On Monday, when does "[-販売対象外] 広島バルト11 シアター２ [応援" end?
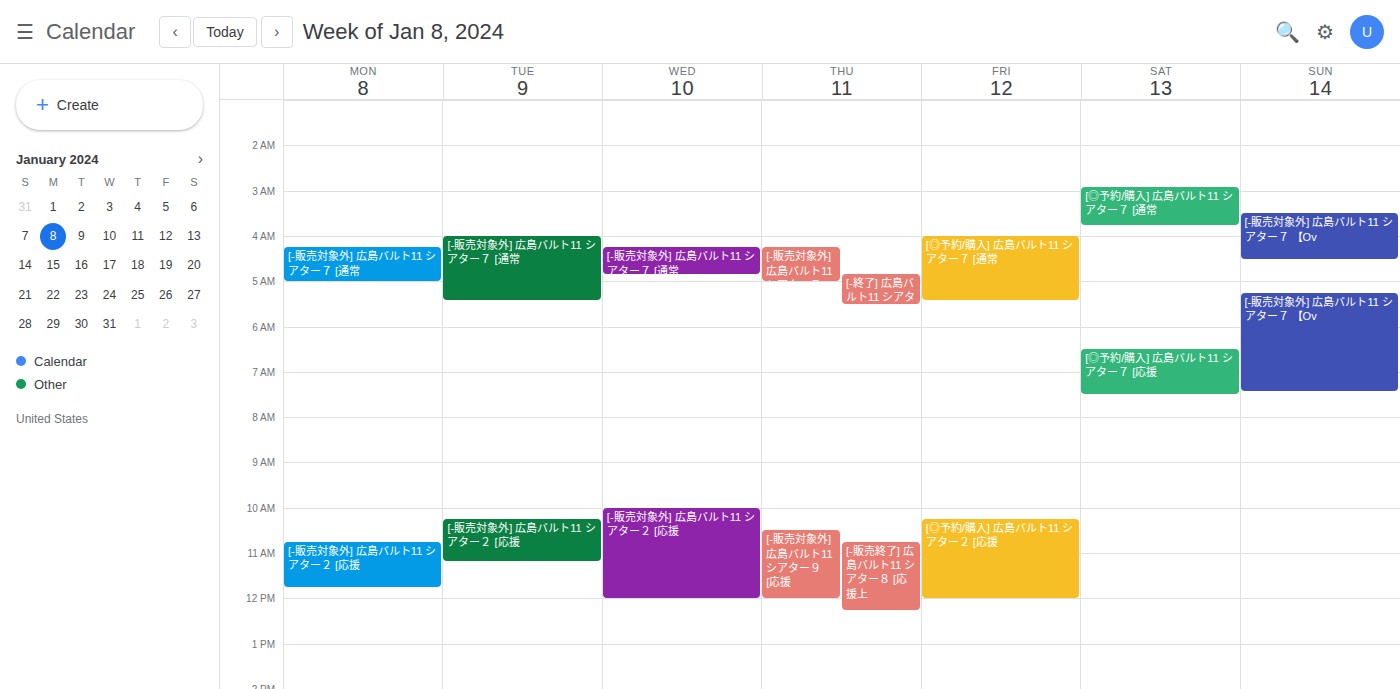
11:45